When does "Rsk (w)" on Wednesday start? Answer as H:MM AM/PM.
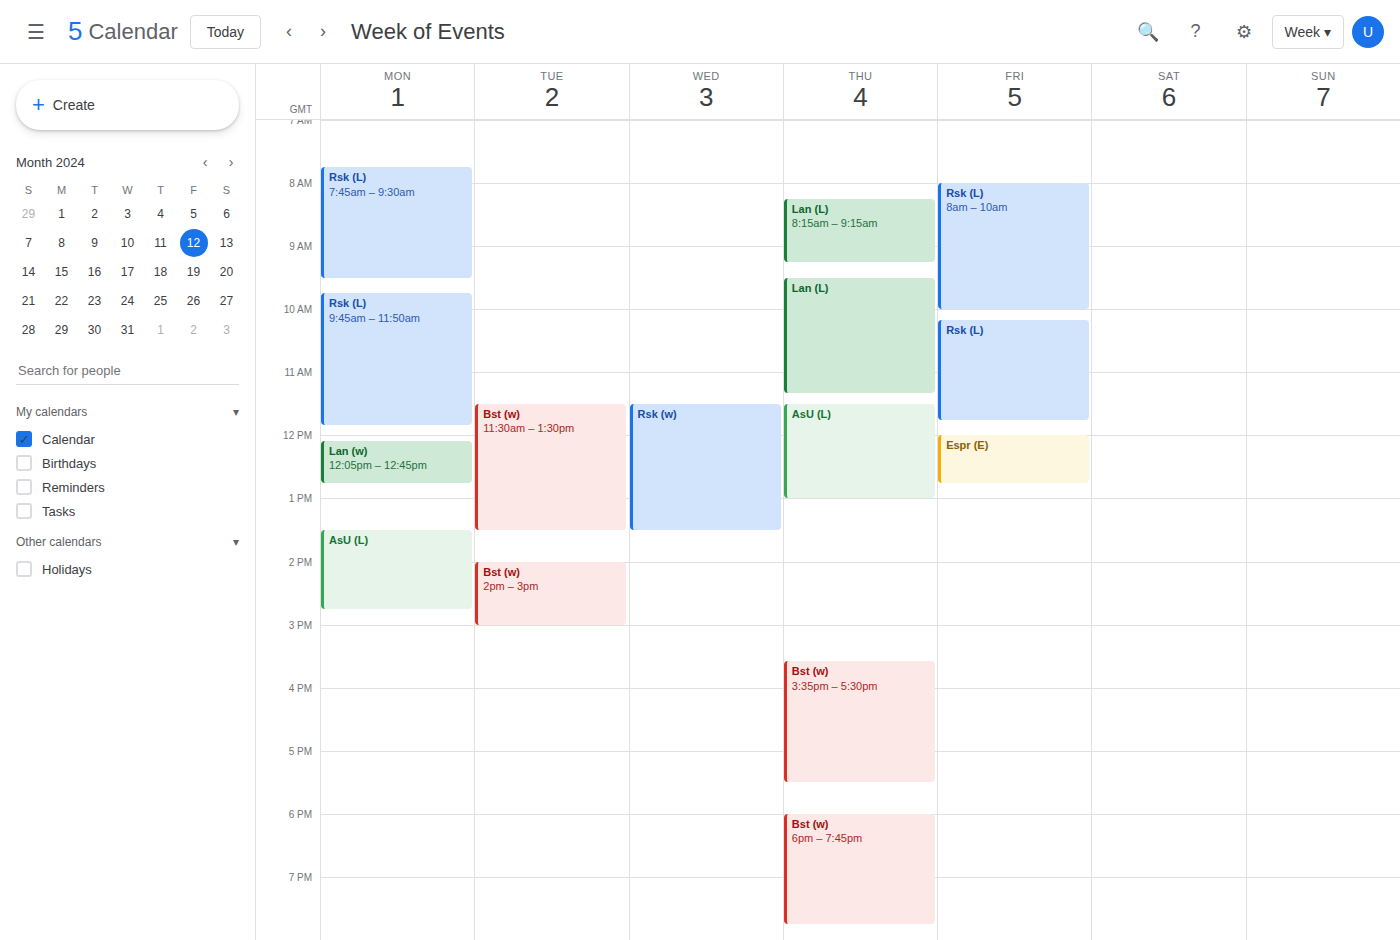
11:30 AM